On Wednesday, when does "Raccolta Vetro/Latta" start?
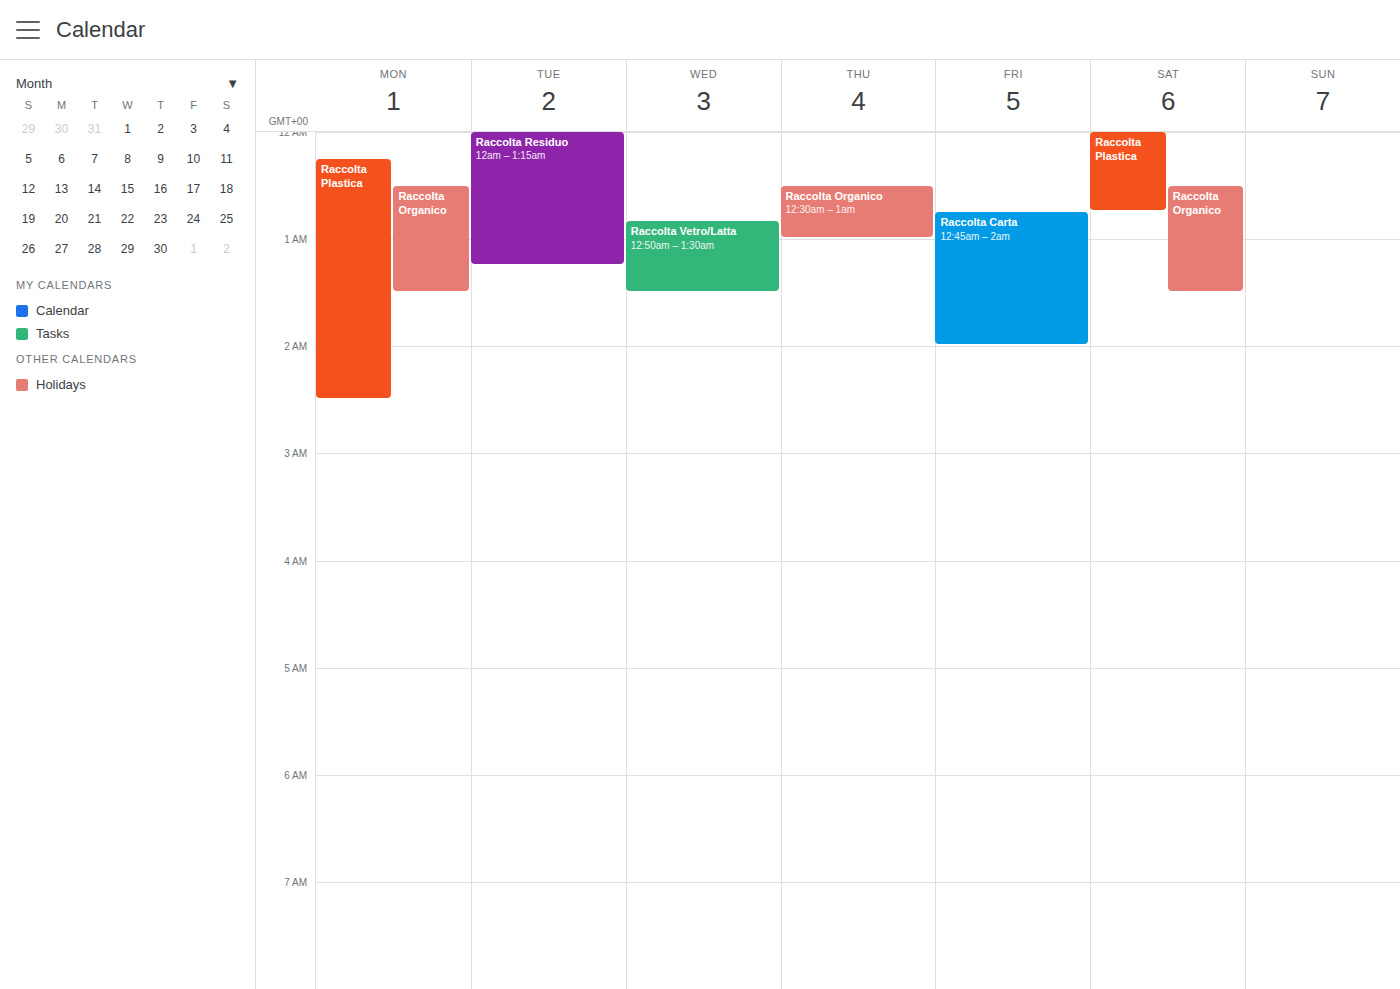
12:50 AM